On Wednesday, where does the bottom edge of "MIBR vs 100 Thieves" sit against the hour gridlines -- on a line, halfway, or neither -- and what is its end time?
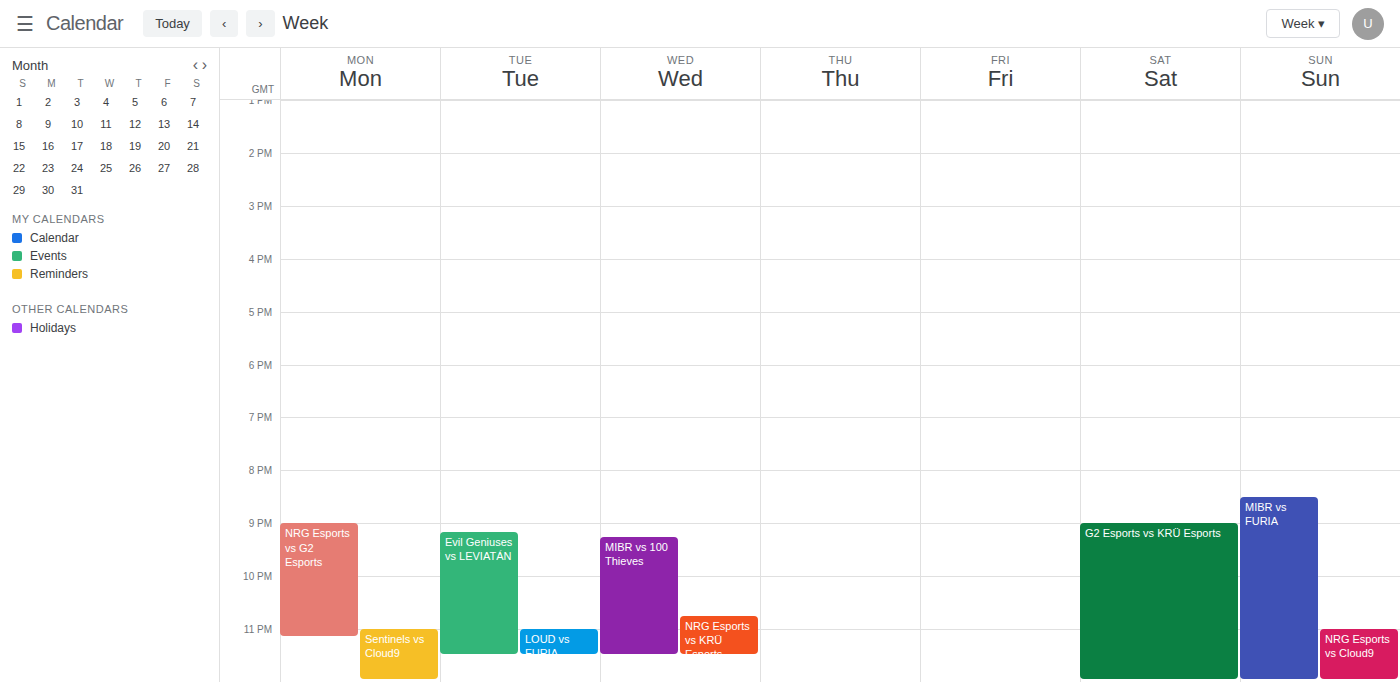
11:30 PM -- halfway between the 11 PM and 12 AM lines.